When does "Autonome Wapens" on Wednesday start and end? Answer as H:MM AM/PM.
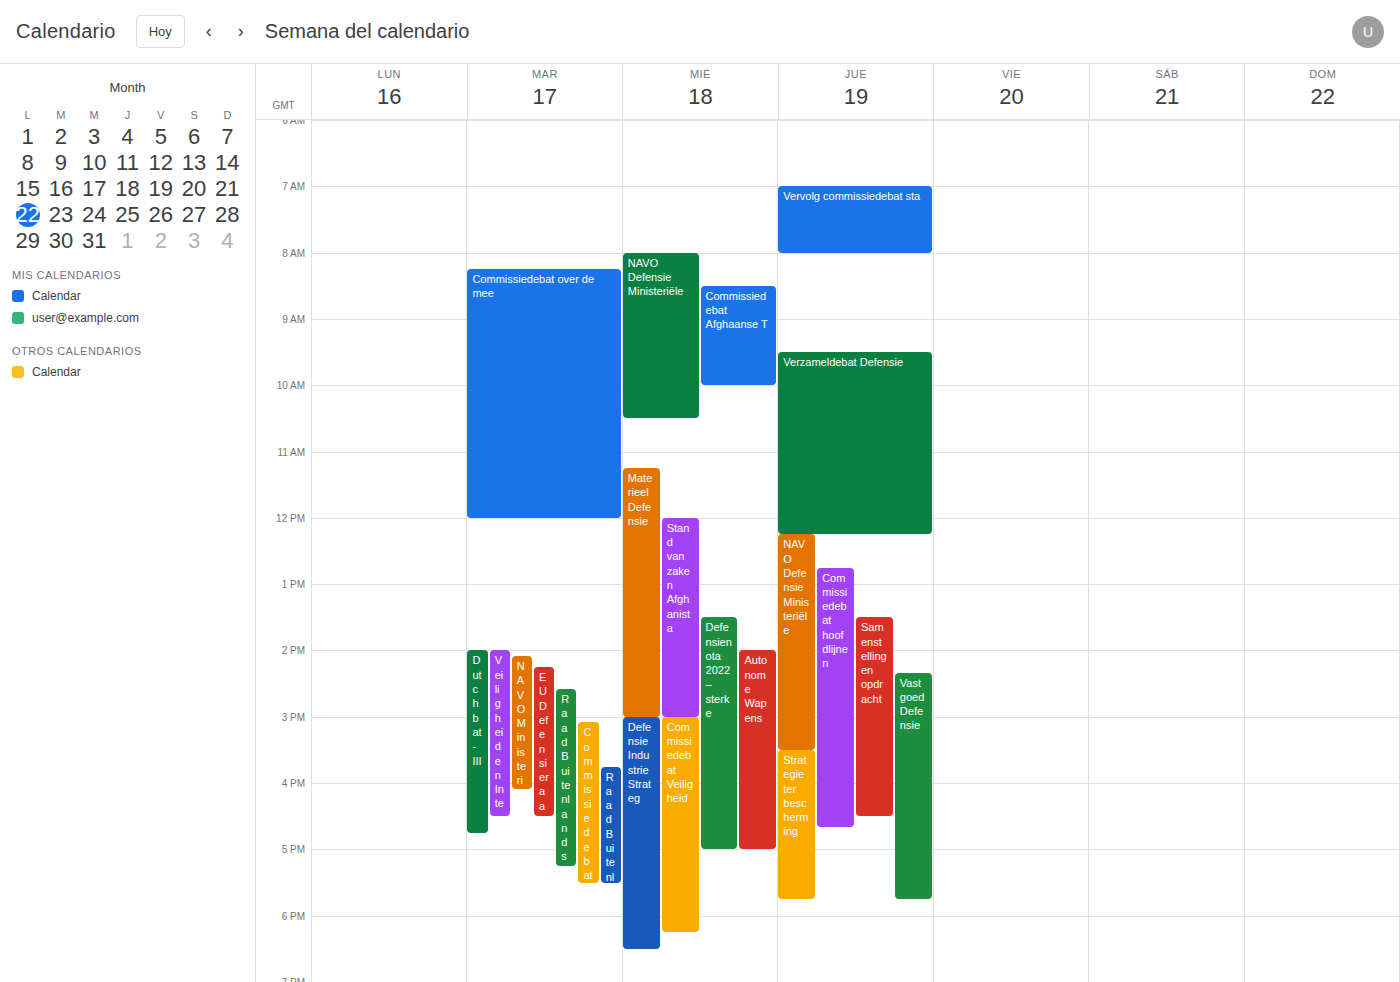
2:00 PM to 5:00 PM